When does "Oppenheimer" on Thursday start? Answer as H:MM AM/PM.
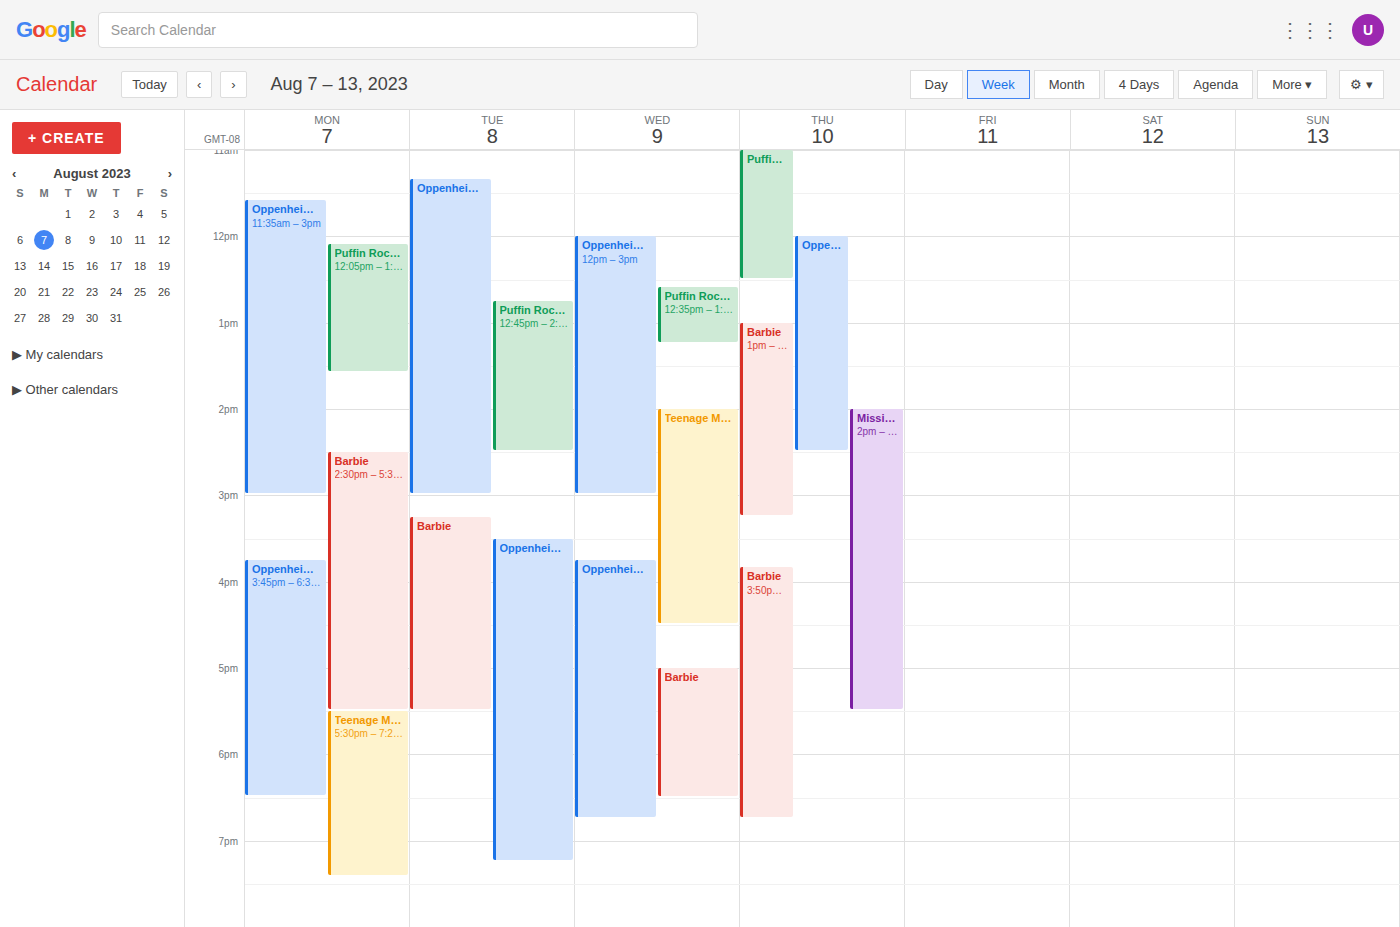
12:00 PM